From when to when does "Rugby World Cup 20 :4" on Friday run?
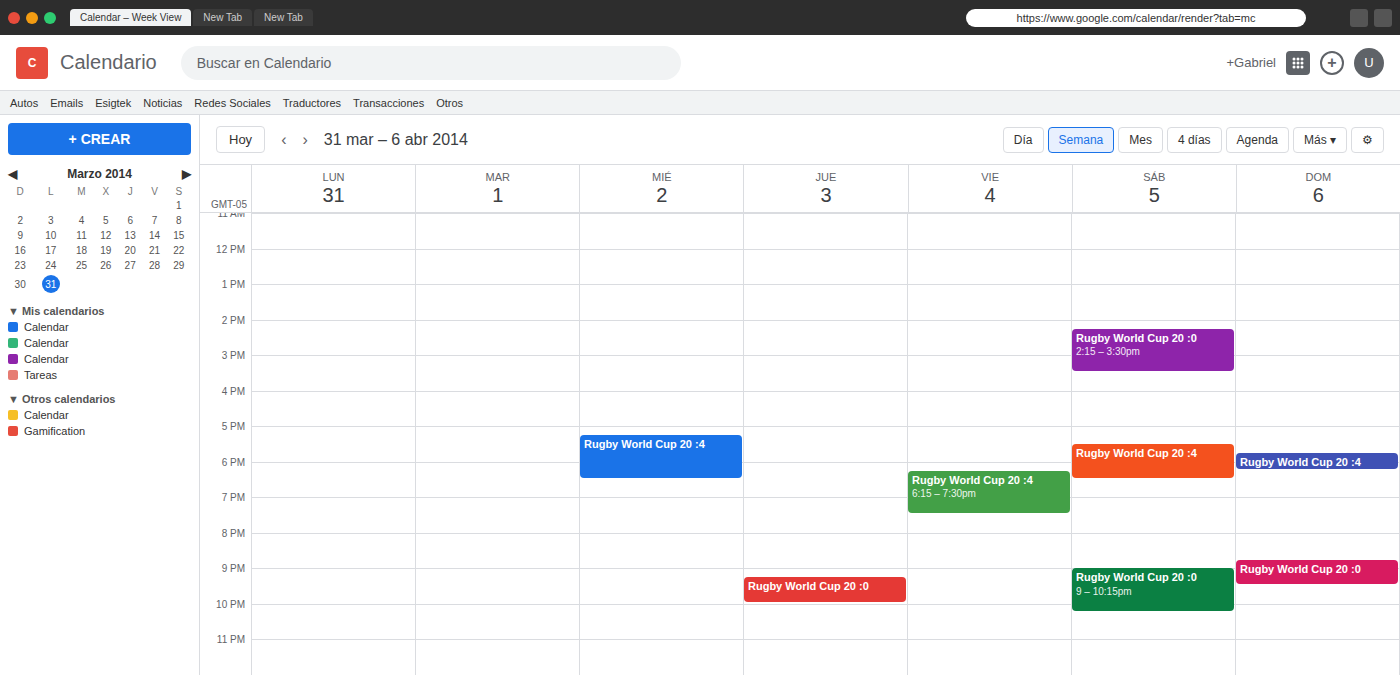
6:15 PM to 7:30 PM